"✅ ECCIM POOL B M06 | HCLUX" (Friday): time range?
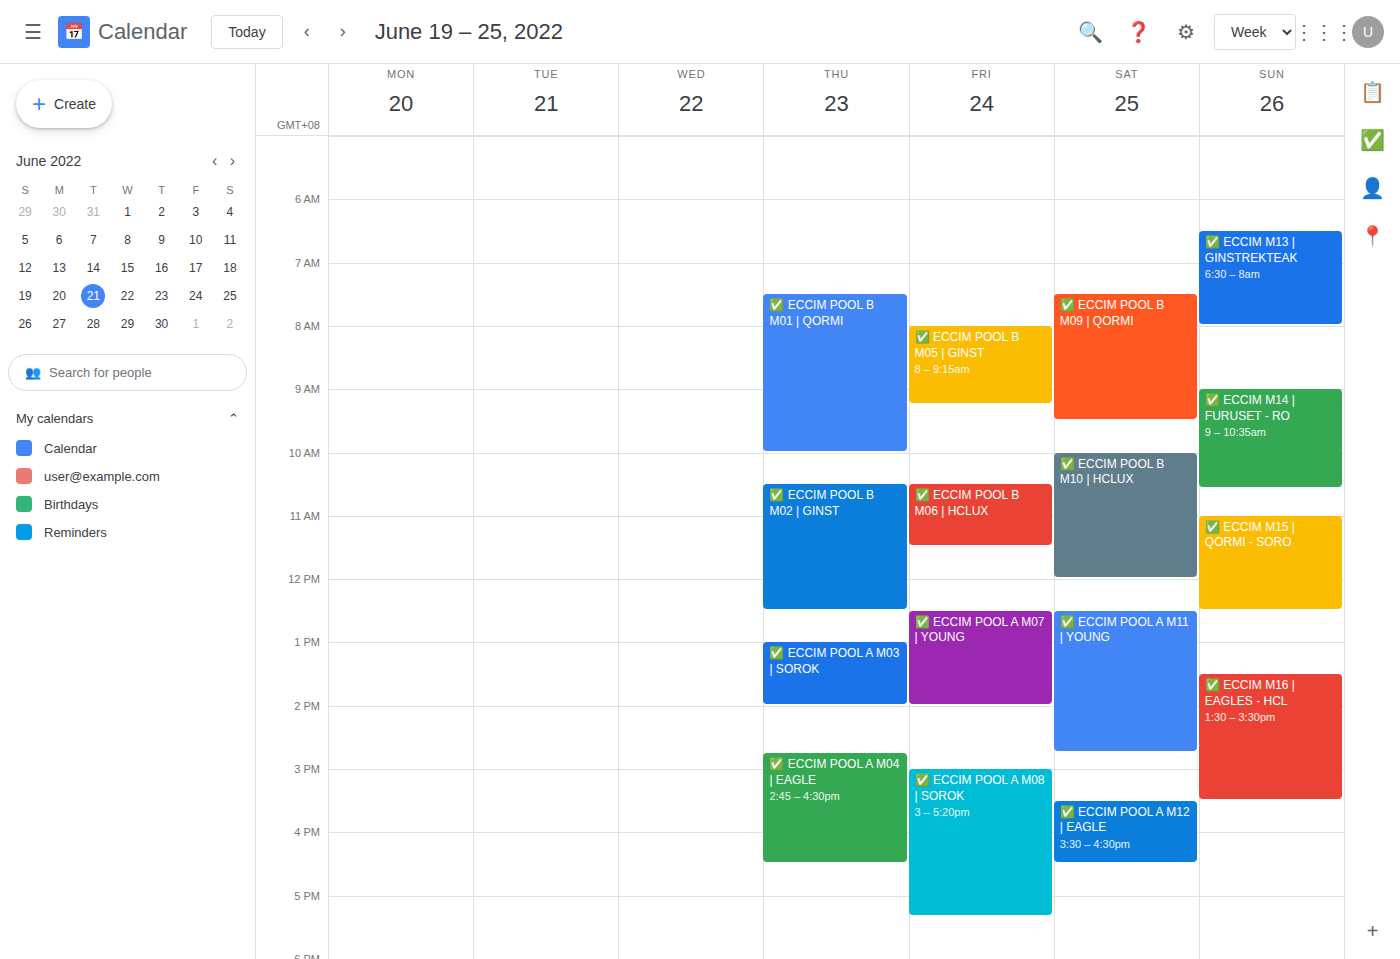
10:30 AM to 11:30 AM